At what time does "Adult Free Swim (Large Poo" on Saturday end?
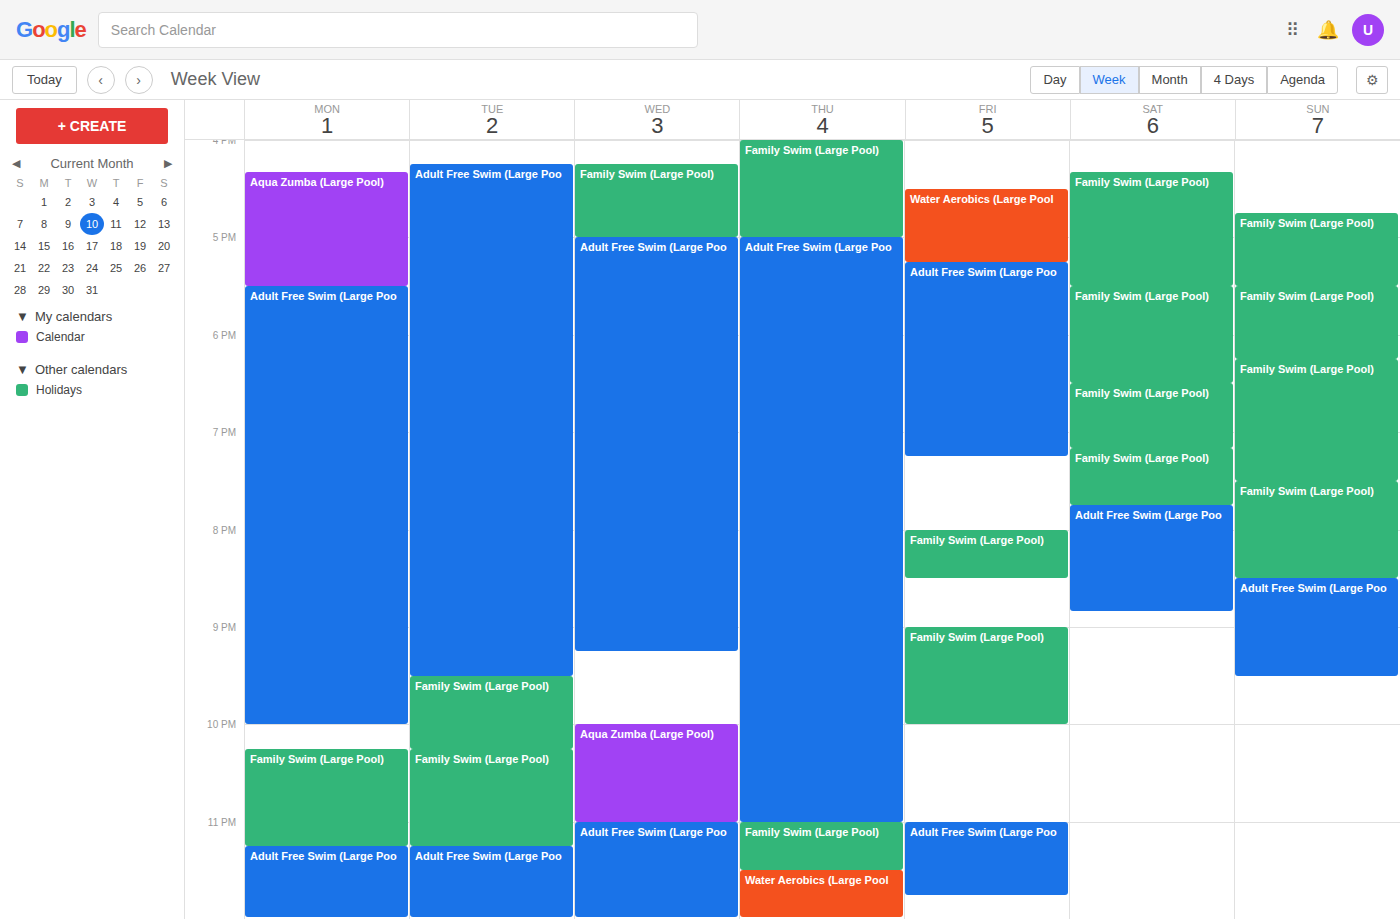
20:50